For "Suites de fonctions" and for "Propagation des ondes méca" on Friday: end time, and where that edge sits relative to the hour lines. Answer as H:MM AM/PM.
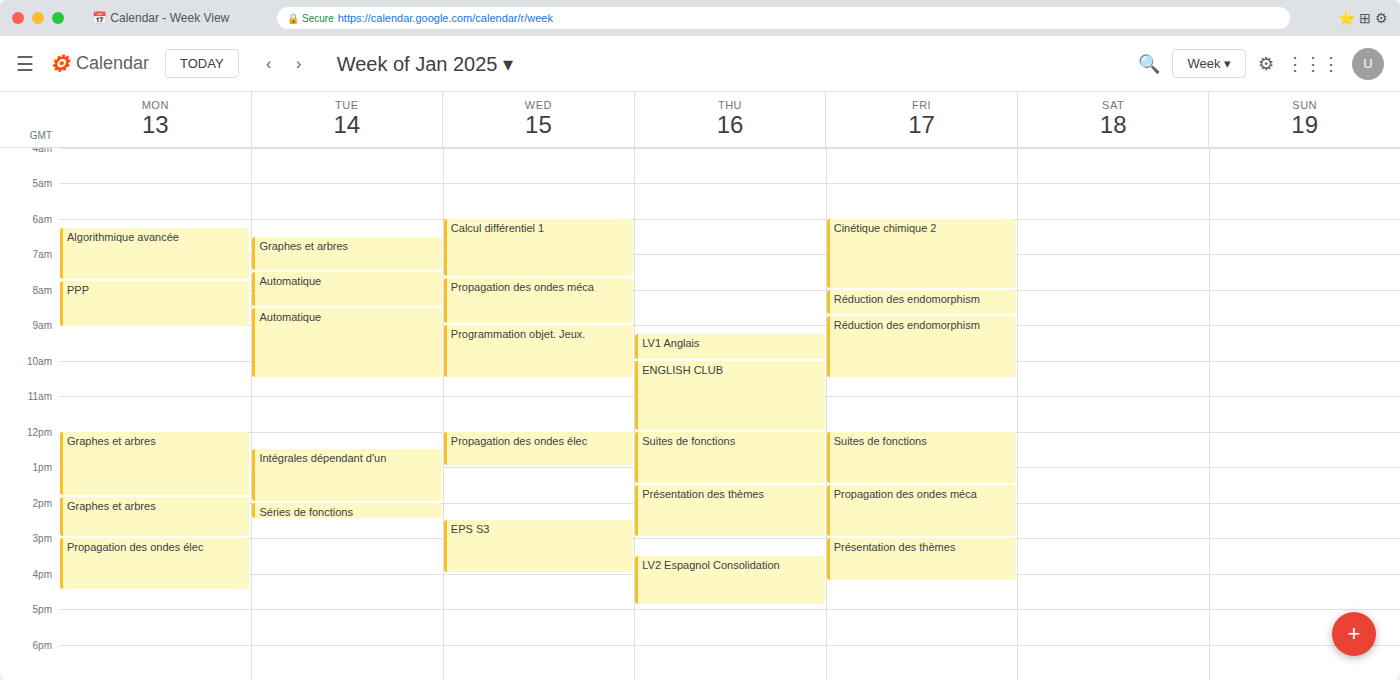
"Suites de fonctions": 1:30 PM, halfway between the 1 PM and 2 PM lines. "Propagation des ondes méca": 3:00 PM, exactly on the 3 PM line.